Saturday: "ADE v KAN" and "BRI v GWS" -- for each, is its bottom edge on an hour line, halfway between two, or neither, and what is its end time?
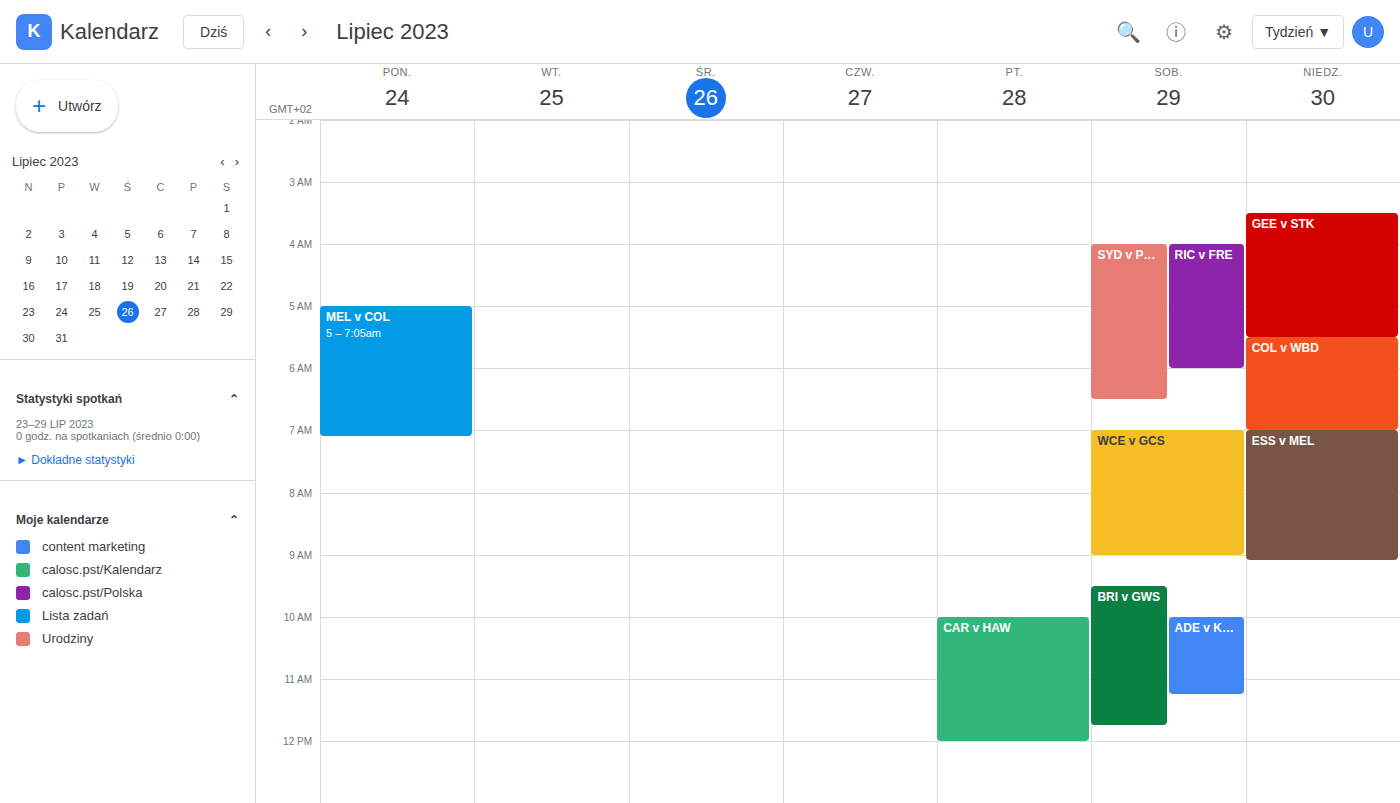
"ADE v KAN": 11:15 AM, neither: a quarter of the way from the 11 AM line to the 12 PM line. "BRI v GWS": 11:45 AM, neither: three quarters of the way from the 11 AM line to the 12 PM line.